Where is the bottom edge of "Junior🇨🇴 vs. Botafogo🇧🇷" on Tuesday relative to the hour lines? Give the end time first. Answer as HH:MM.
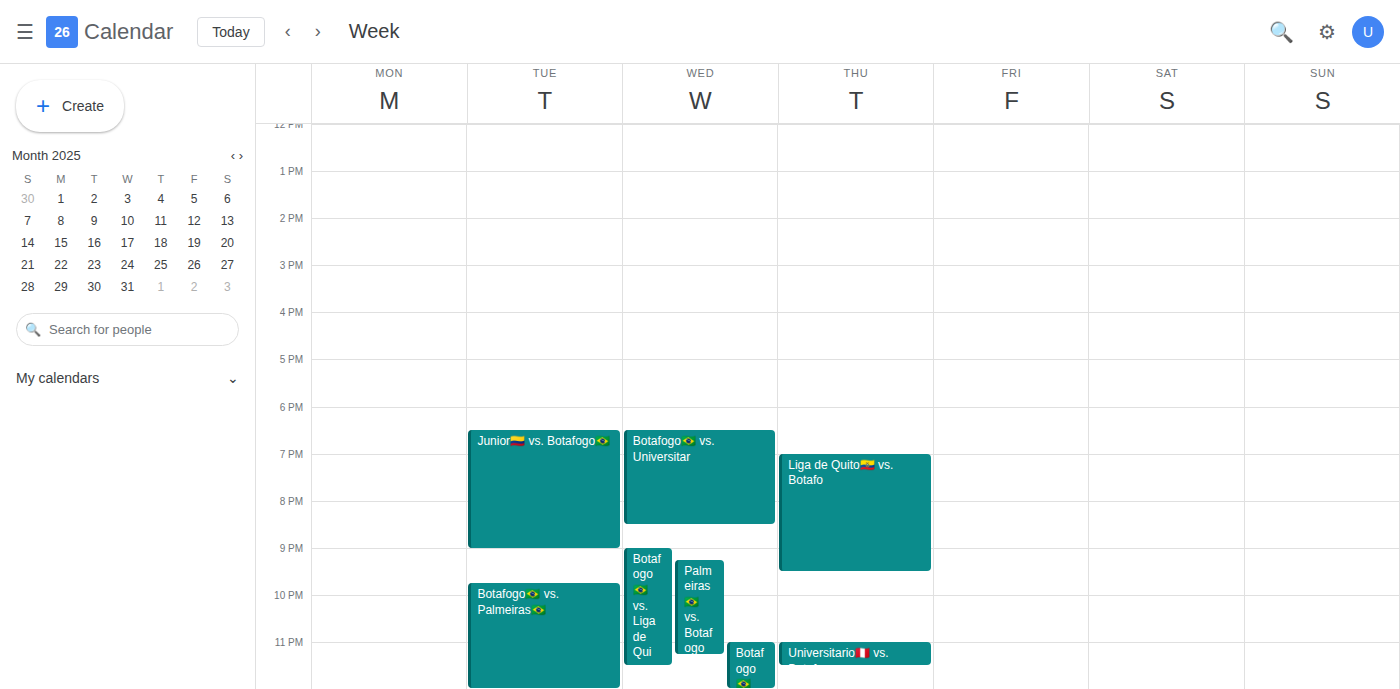
21:00 -- exactly on the 21:00 line.